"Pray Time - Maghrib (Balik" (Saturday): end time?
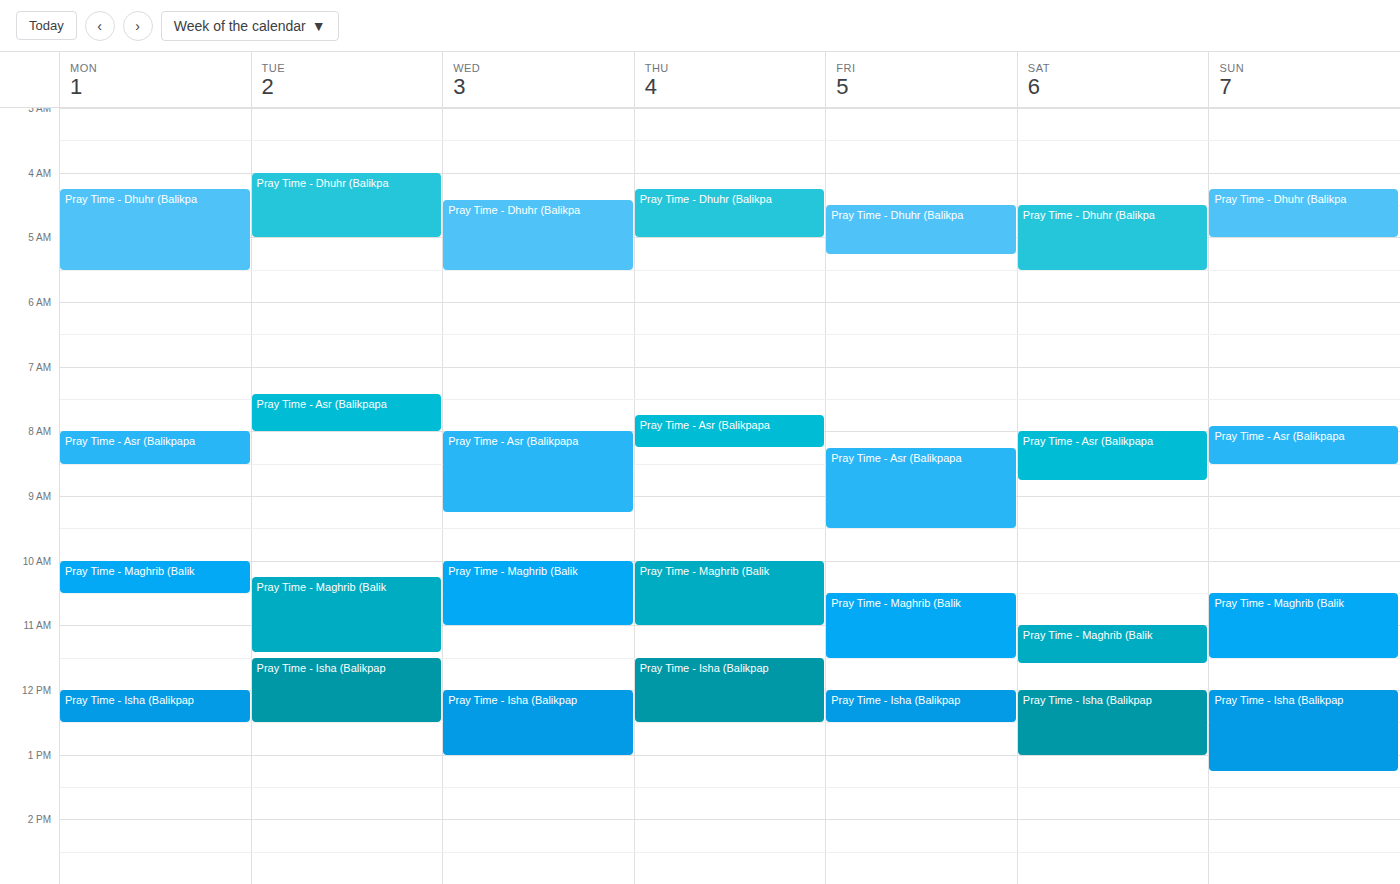
11:35 AM